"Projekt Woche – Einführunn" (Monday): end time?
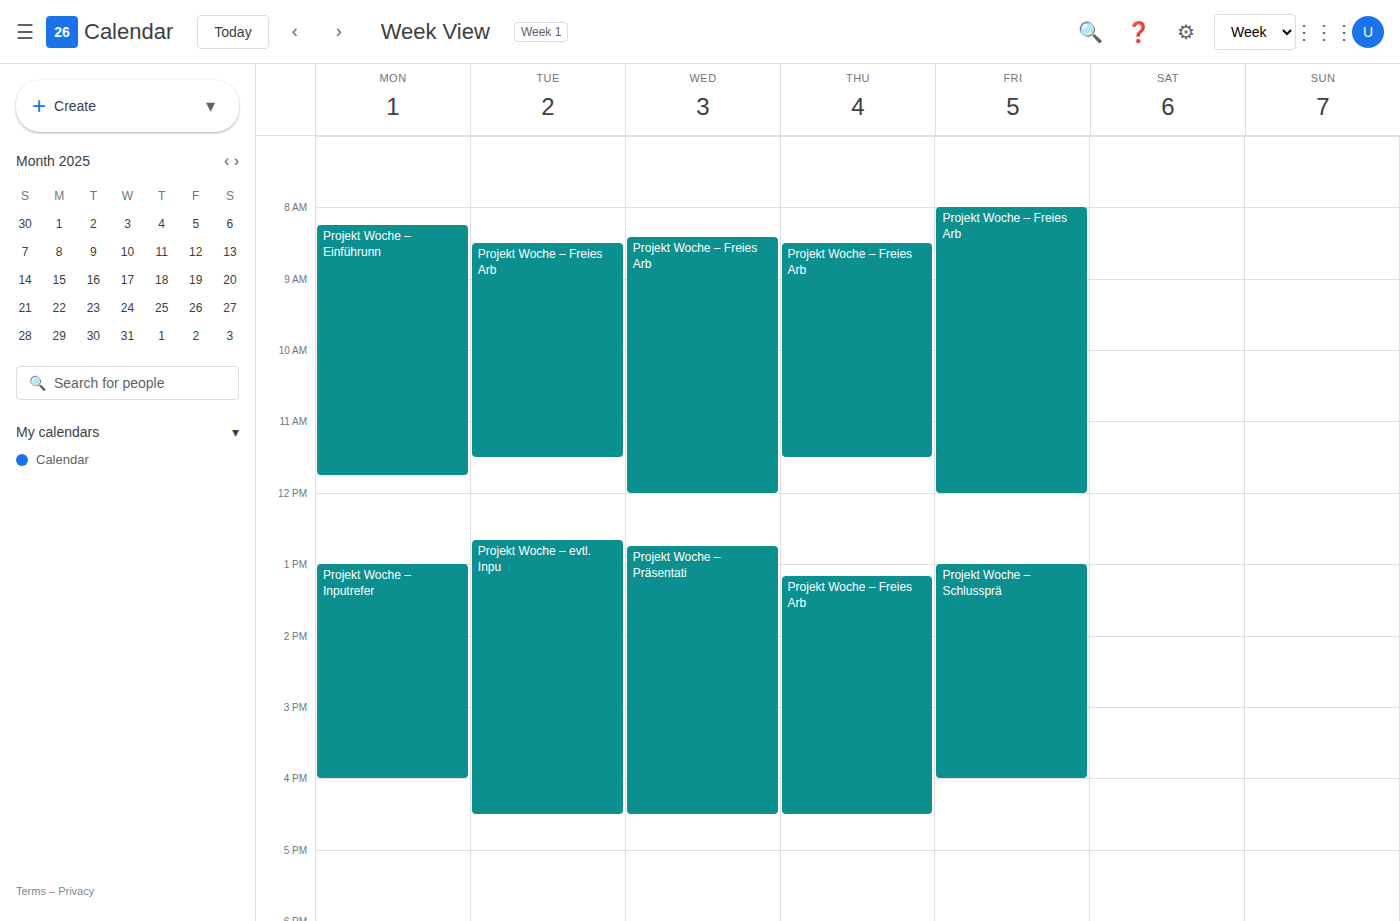
11:45 AM